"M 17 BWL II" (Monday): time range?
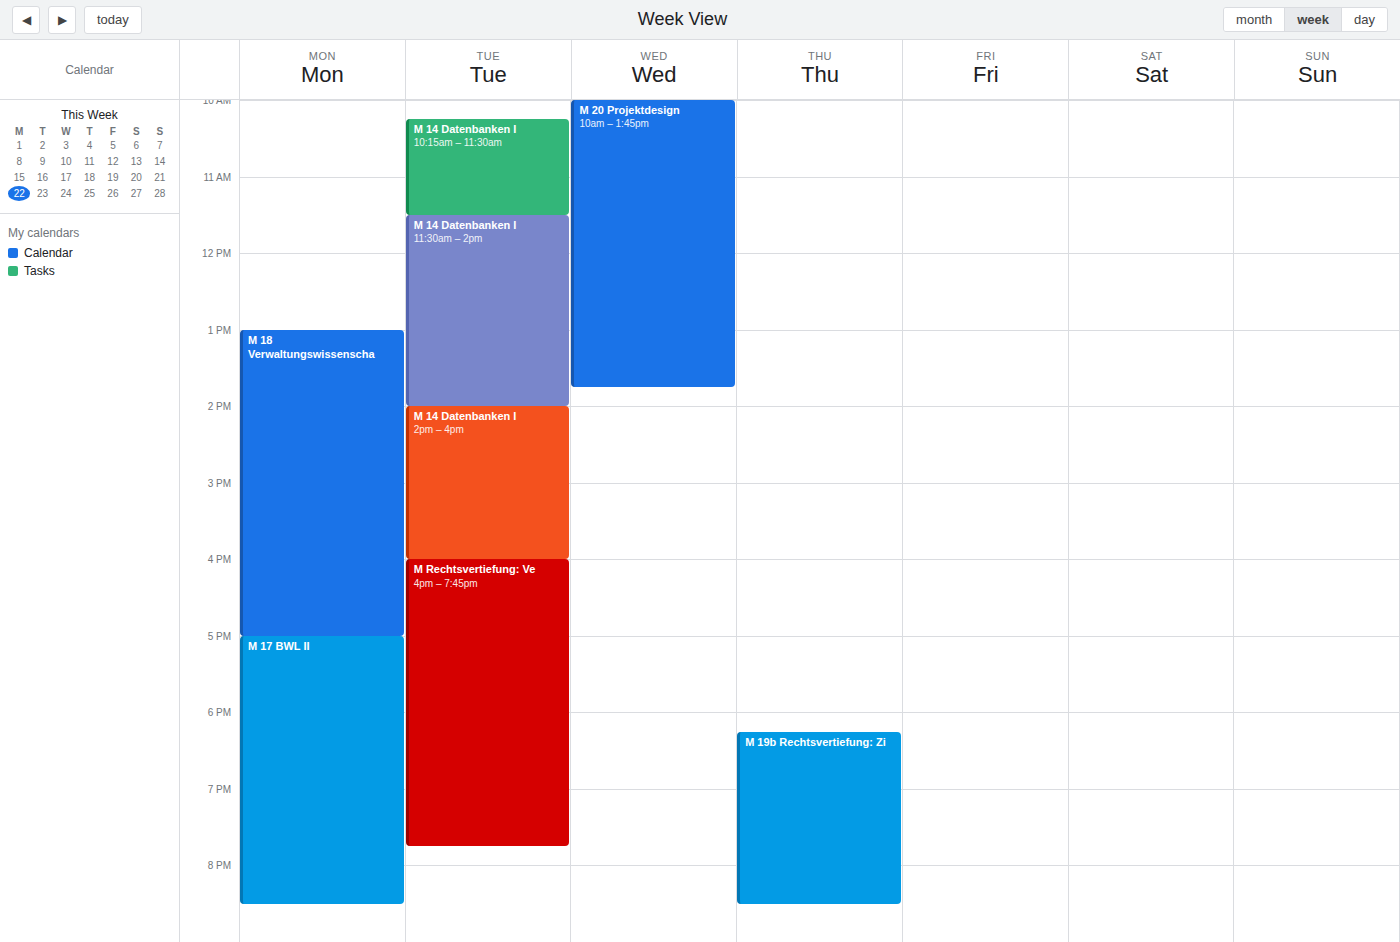
5:00 PM to 8:30 PM